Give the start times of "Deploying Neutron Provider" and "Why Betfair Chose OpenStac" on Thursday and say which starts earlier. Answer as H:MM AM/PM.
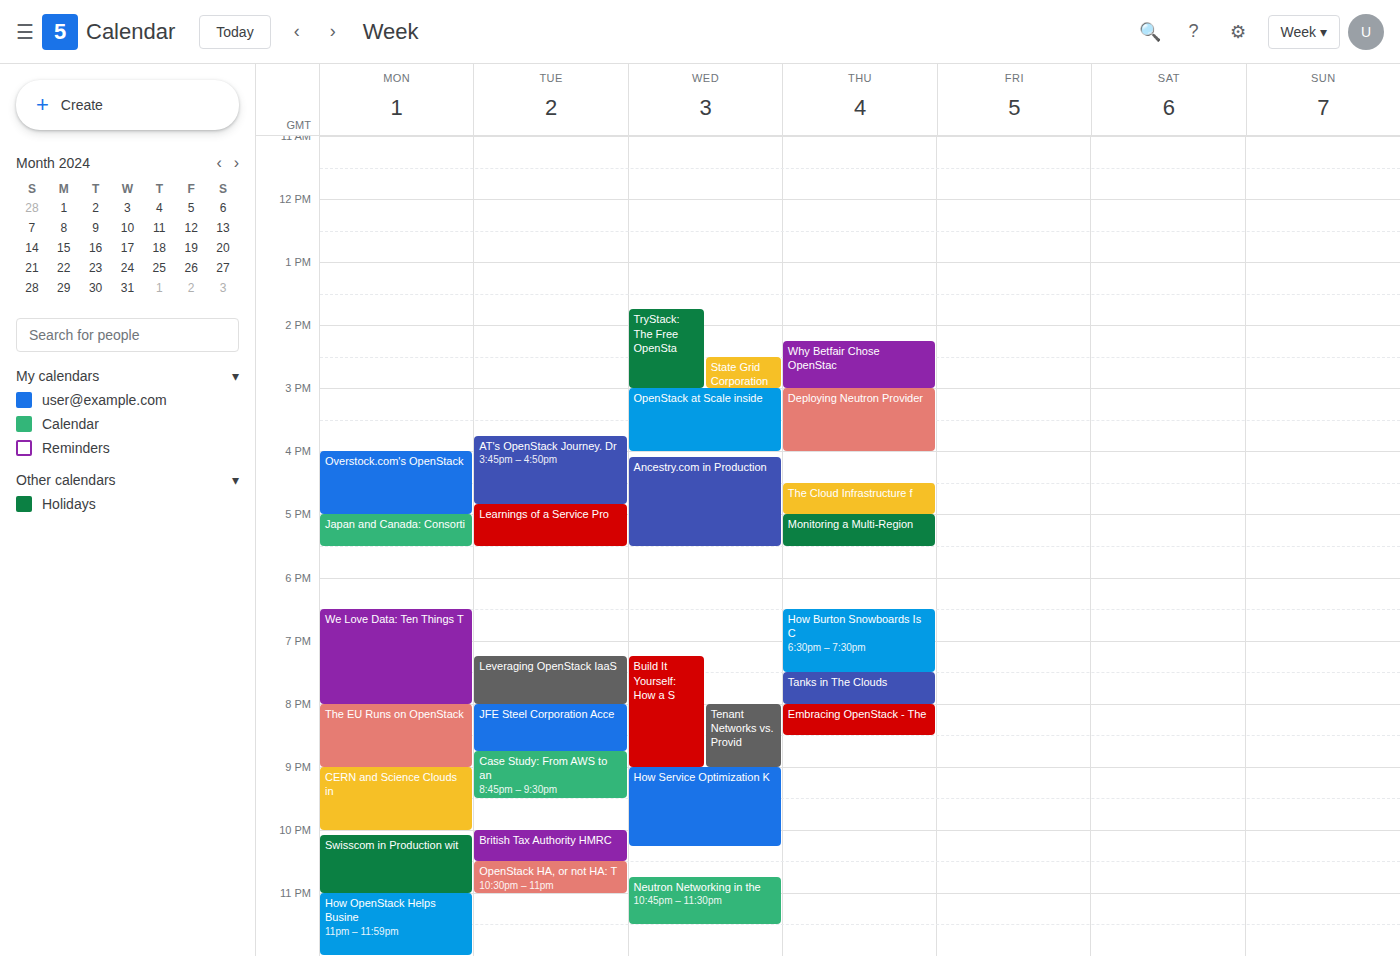
"Why Betfair Chose OpenStac" 2:15 PM; "Deploying Neutron Provider" 3:00 PM.